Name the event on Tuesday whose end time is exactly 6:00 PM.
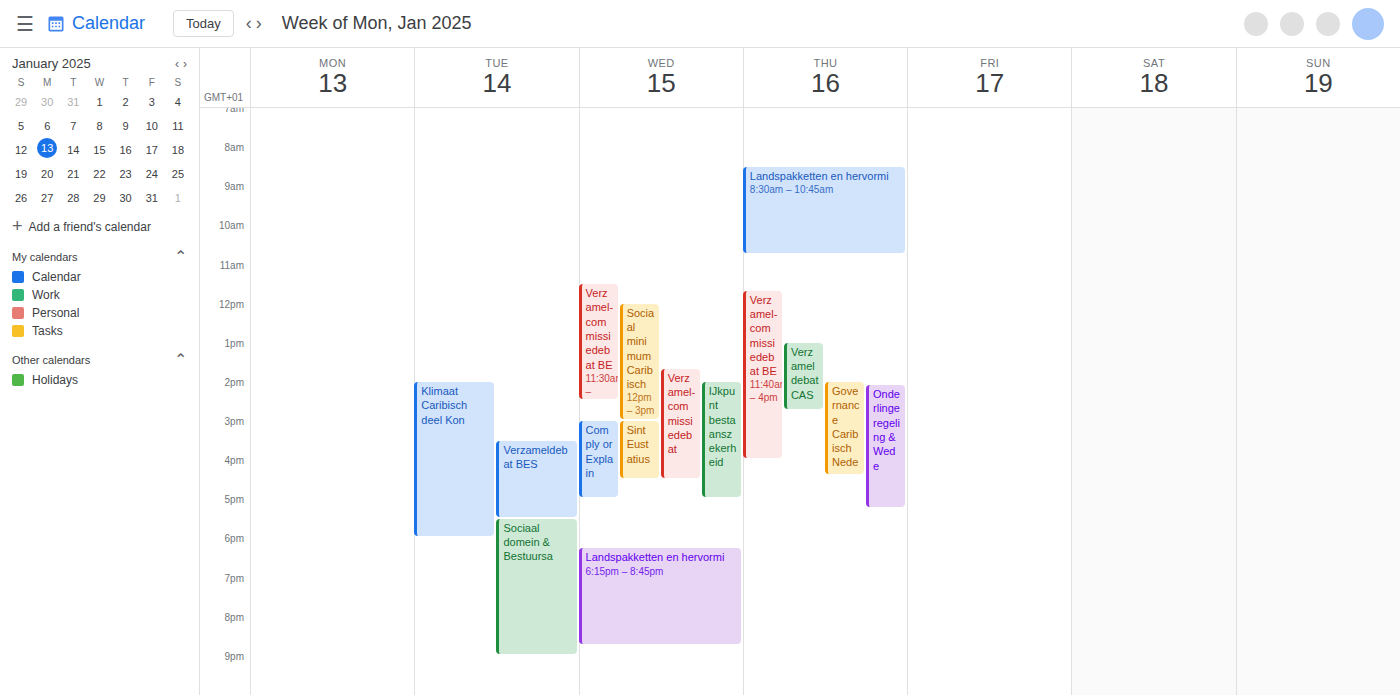
"Klimaat Caribisch deel Kon"